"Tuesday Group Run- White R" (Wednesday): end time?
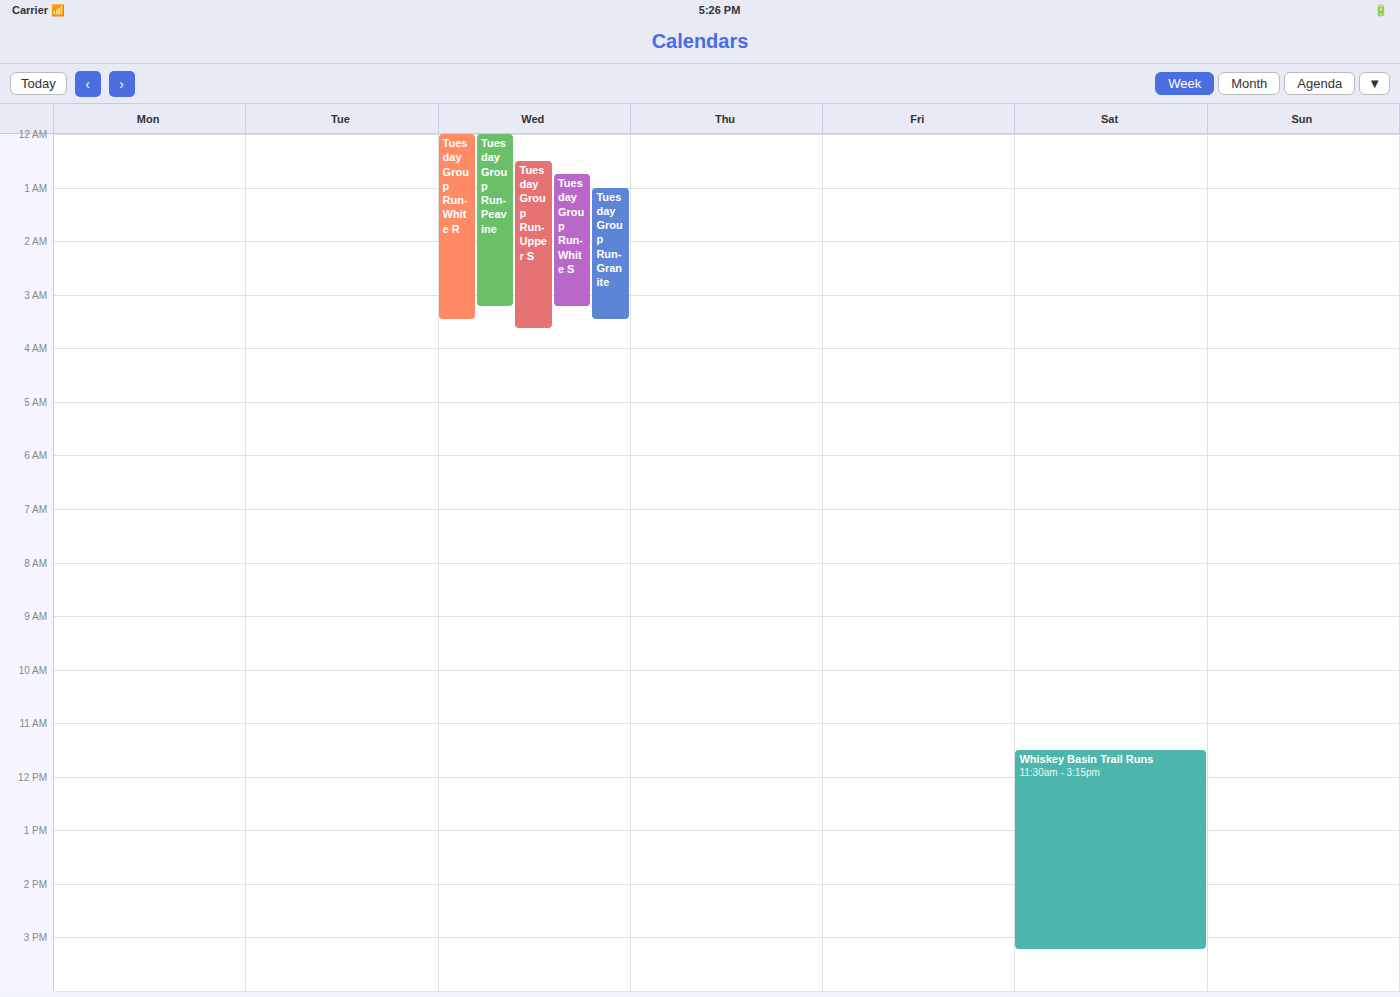
3:30 AM